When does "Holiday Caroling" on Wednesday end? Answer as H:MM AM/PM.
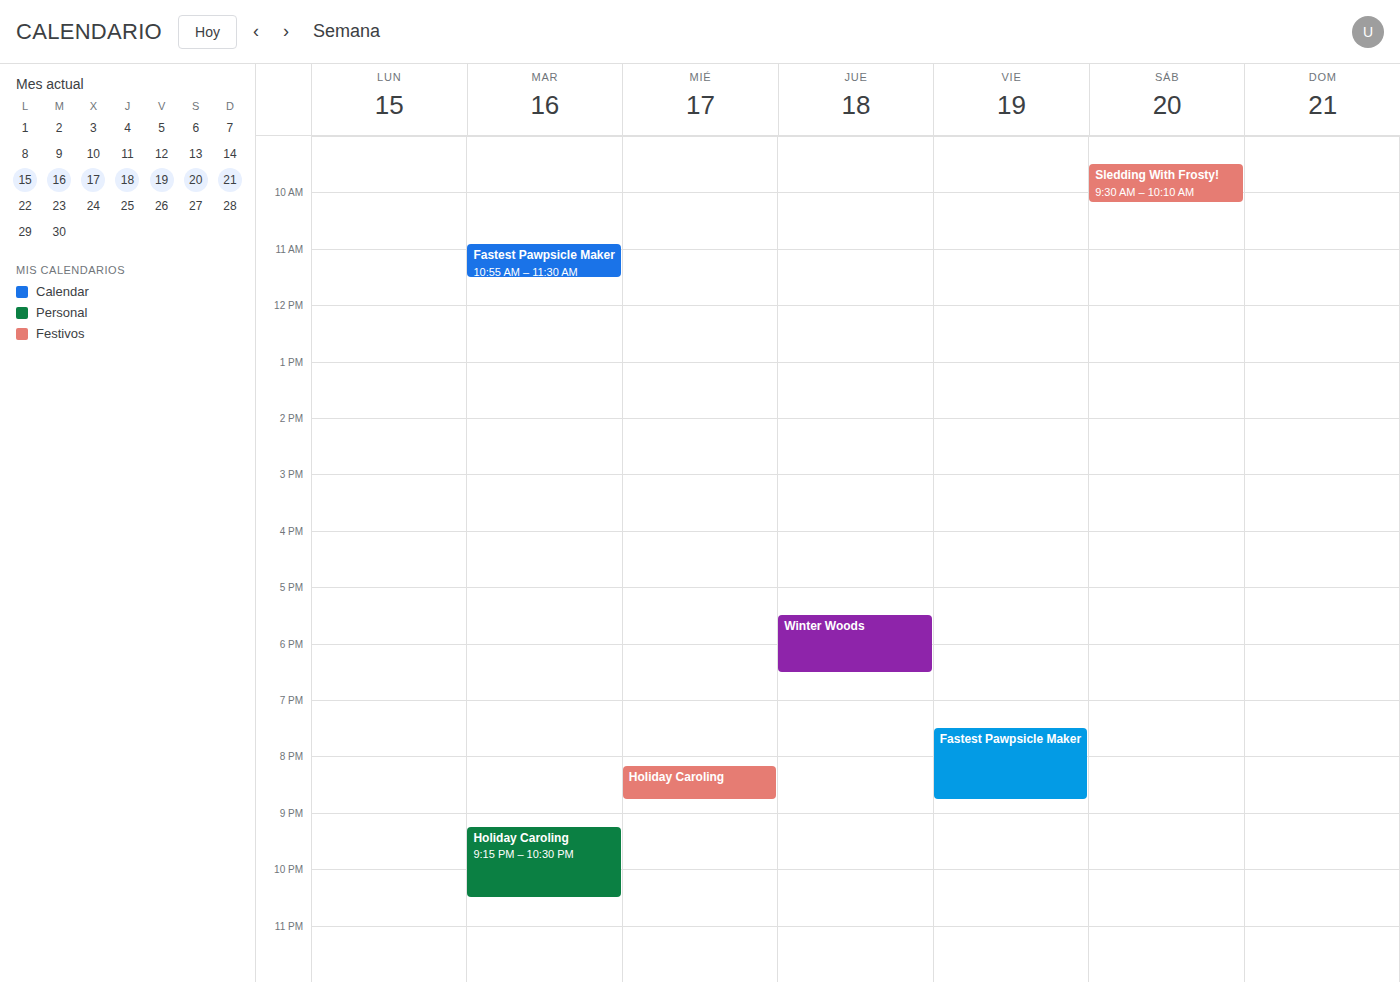
8:45 PM